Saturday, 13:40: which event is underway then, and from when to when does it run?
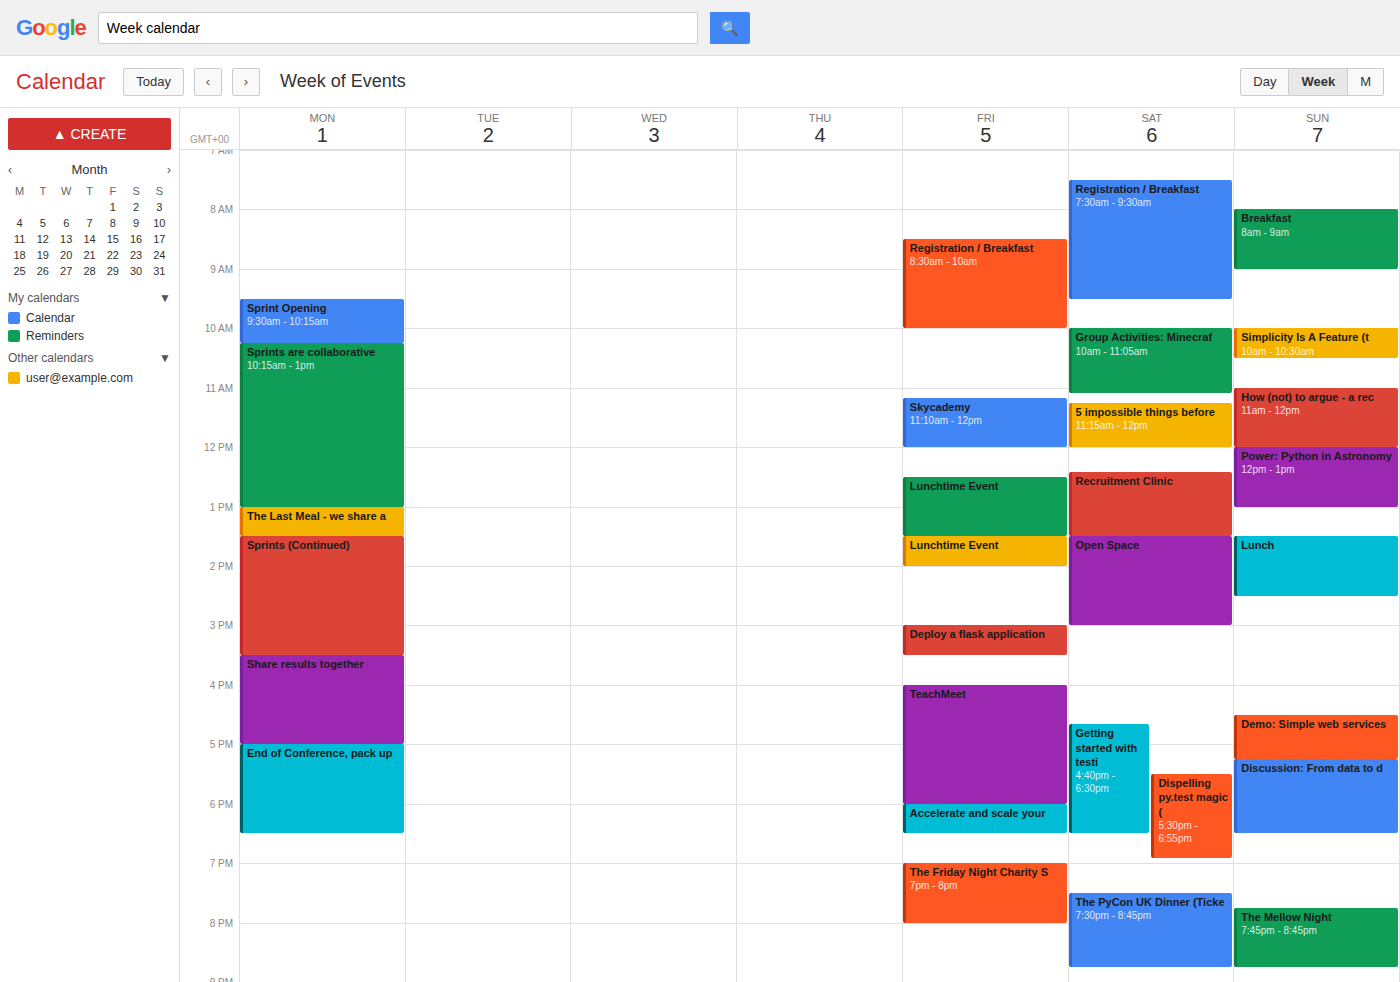
"Open Space", 13:30 to 15:00